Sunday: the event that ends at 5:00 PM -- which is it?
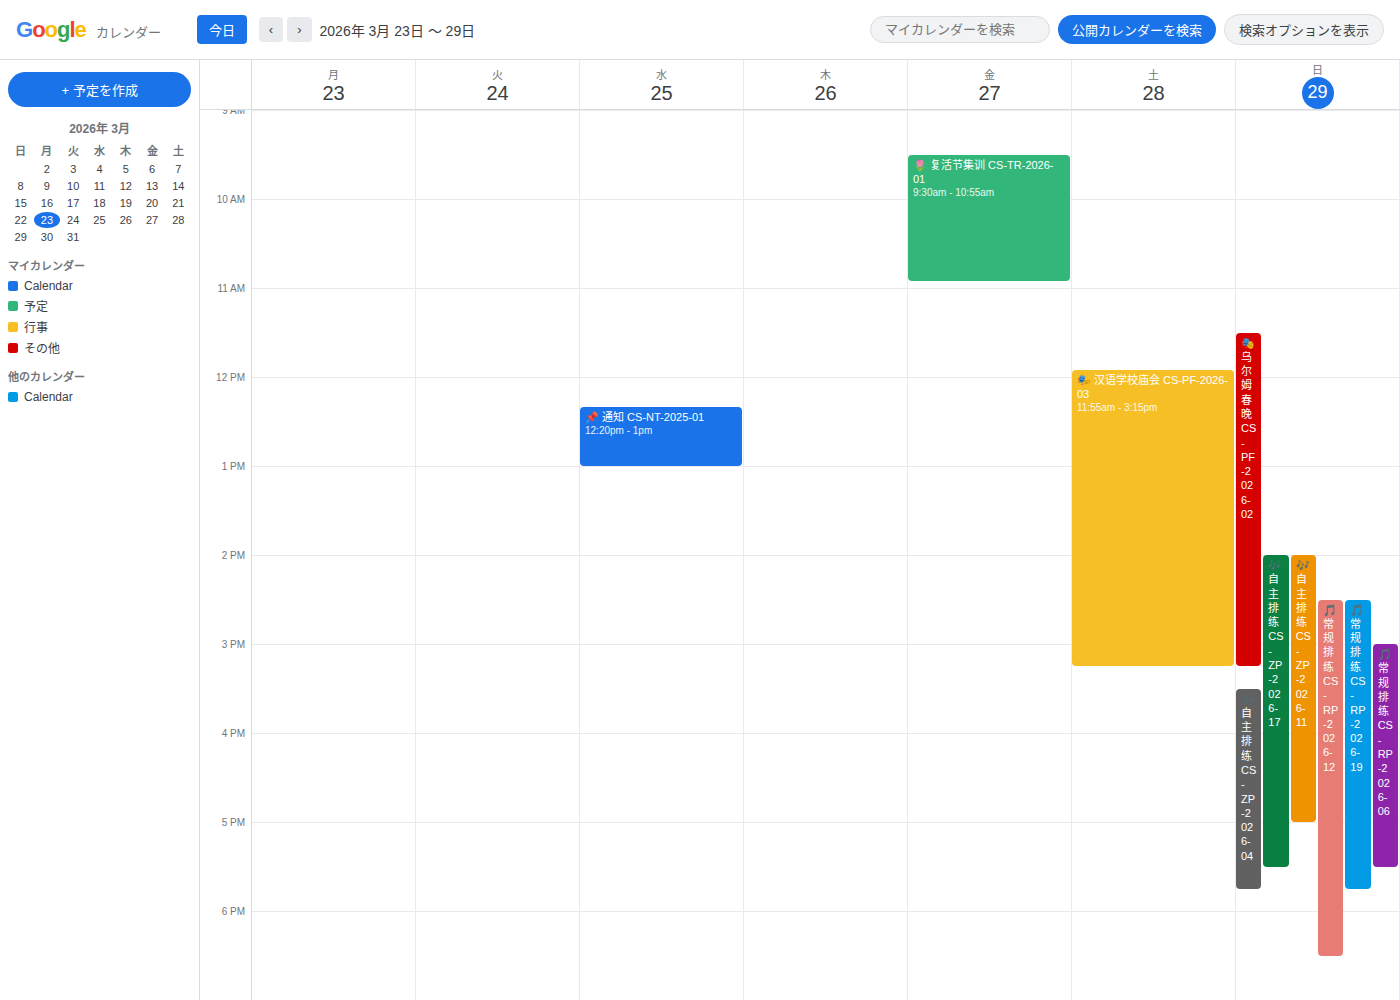
"🎶 自主排练 CS-ZP-2026-11"